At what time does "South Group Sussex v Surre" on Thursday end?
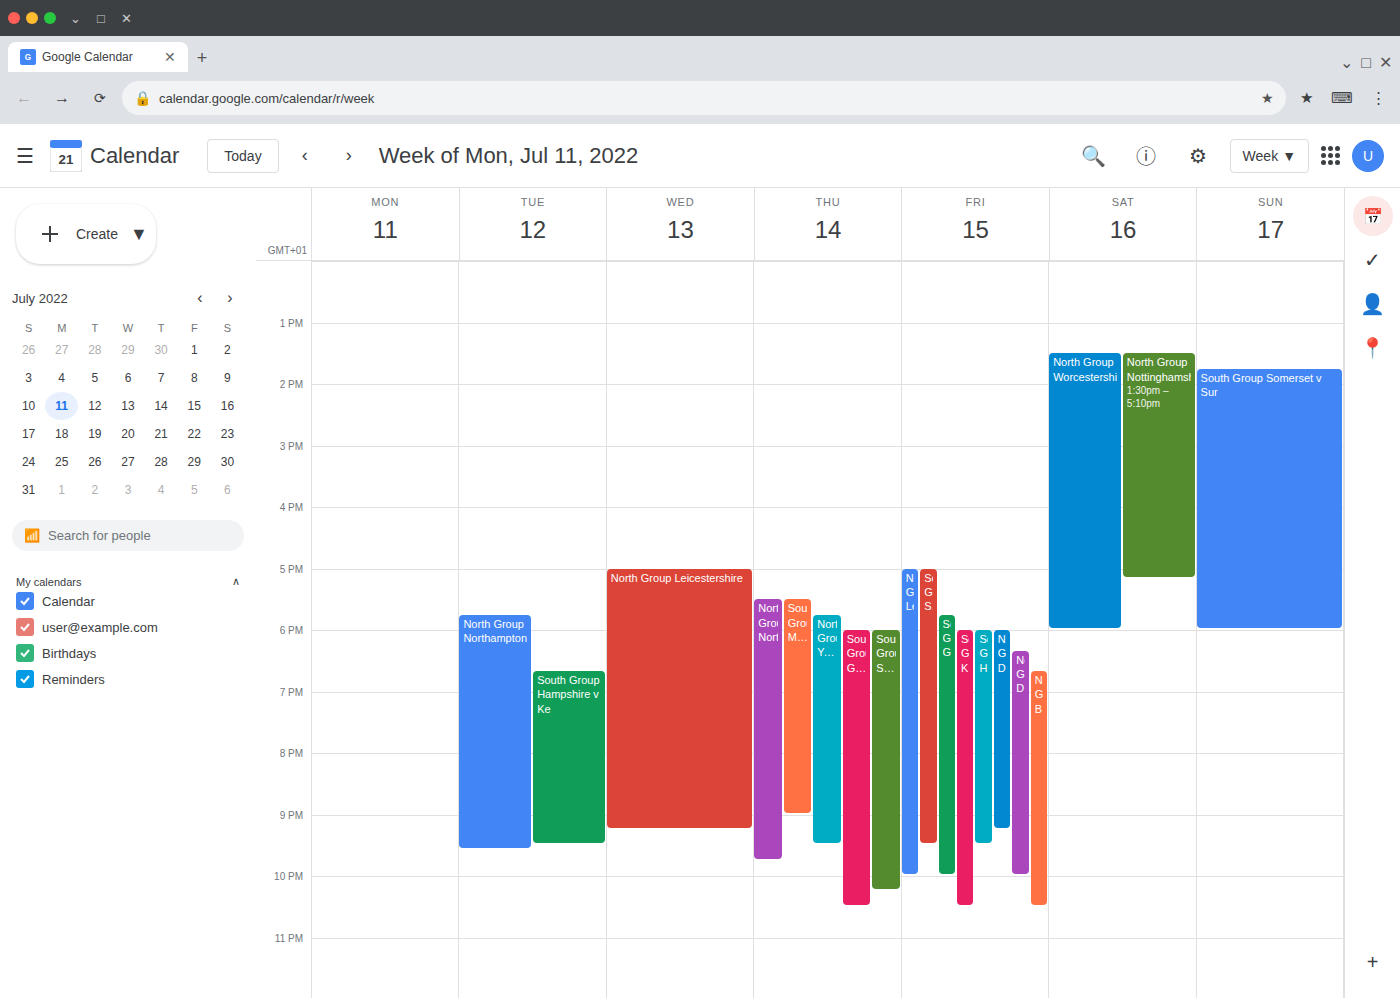
10:15 PM